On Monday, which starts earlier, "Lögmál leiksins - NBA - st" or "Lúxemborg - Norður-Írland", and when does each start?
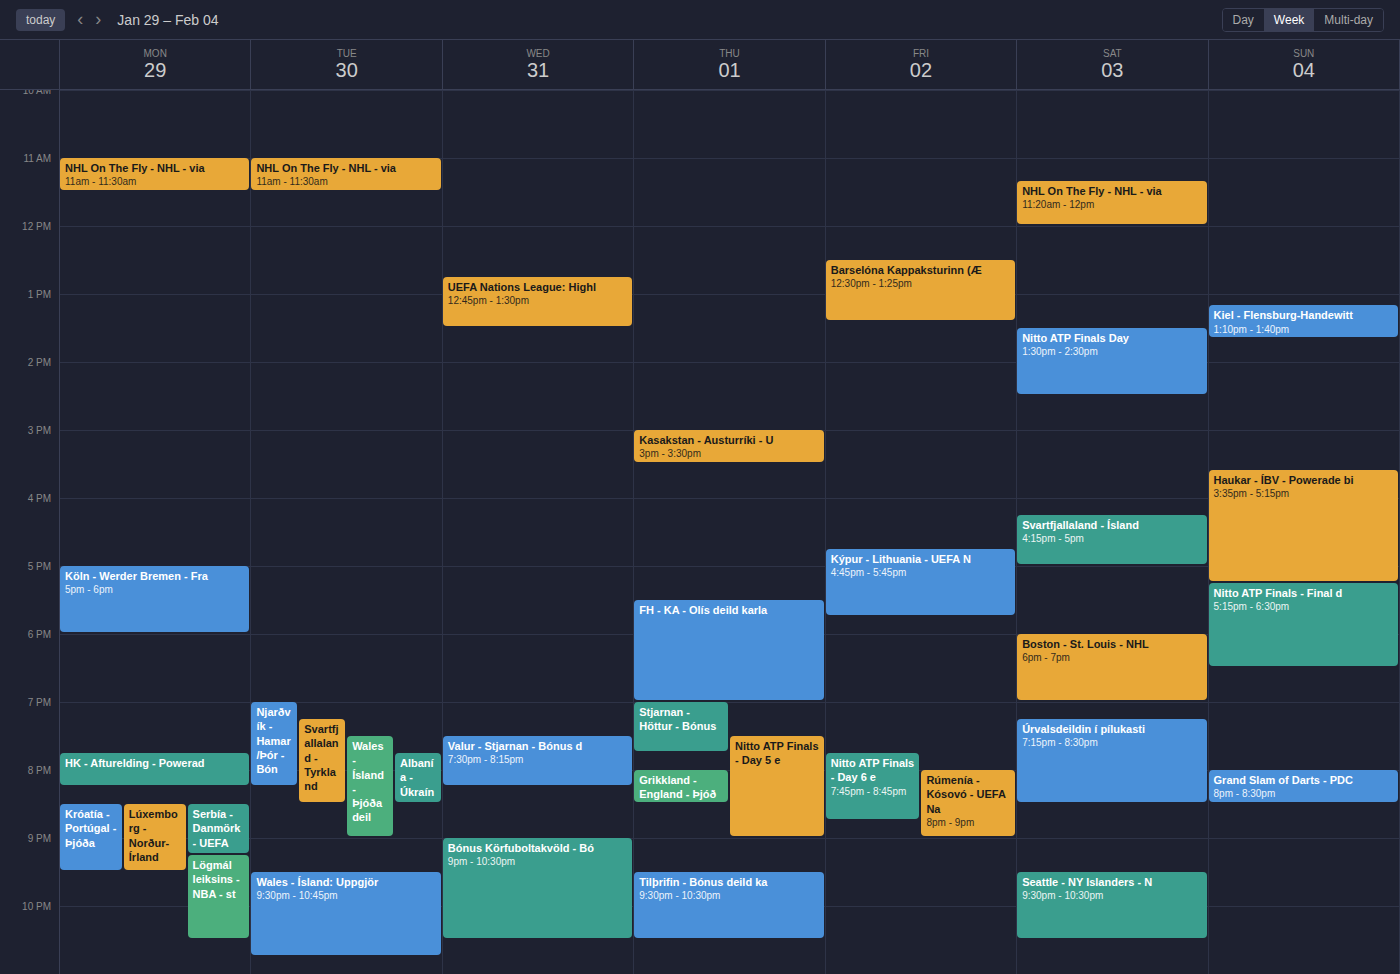
"Lúxemborg - Norður-Írland" 8:30 PM; "Lögmál leiksins - NBA - st" 9:15 PM.